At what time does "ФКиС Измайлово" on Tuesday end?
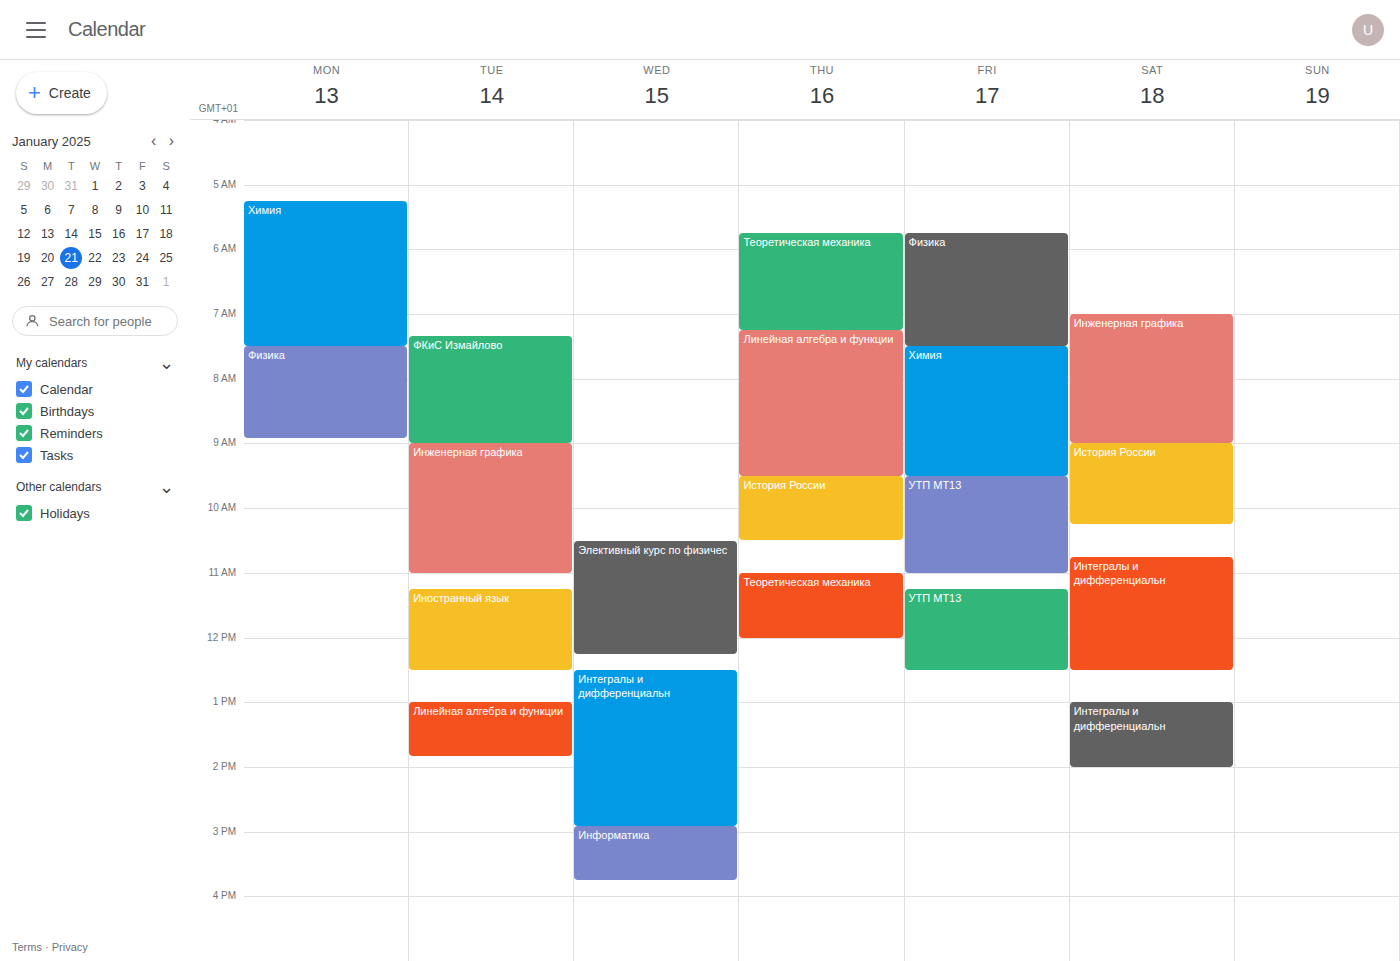
9:00 AM